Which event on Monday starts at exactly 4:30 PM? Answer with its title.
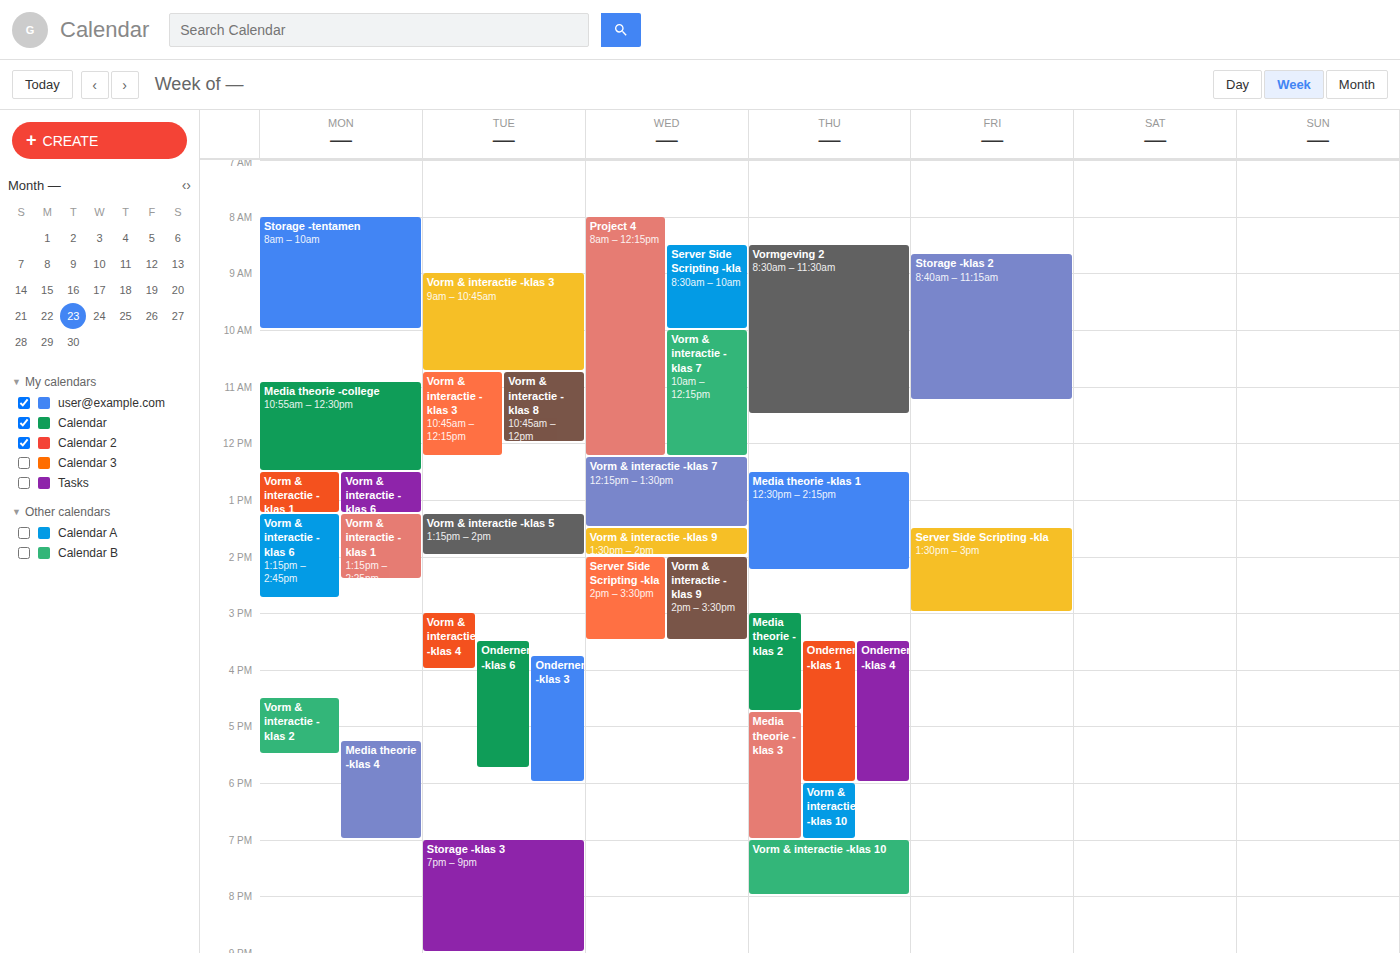
"Vorm & interactie -klas 2"